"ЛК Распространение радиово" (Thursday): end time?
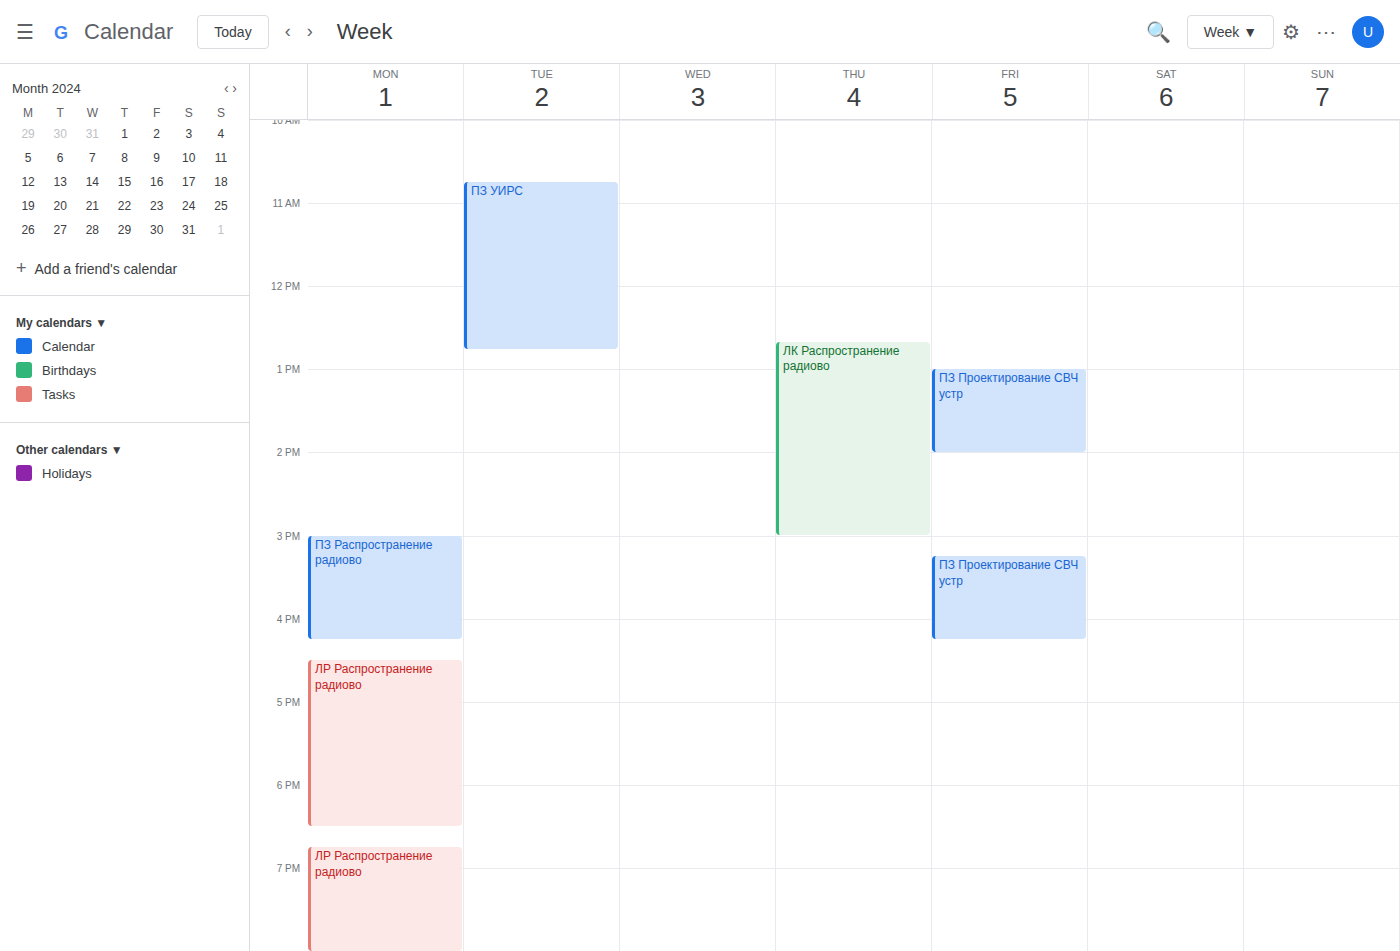
3:00 PM